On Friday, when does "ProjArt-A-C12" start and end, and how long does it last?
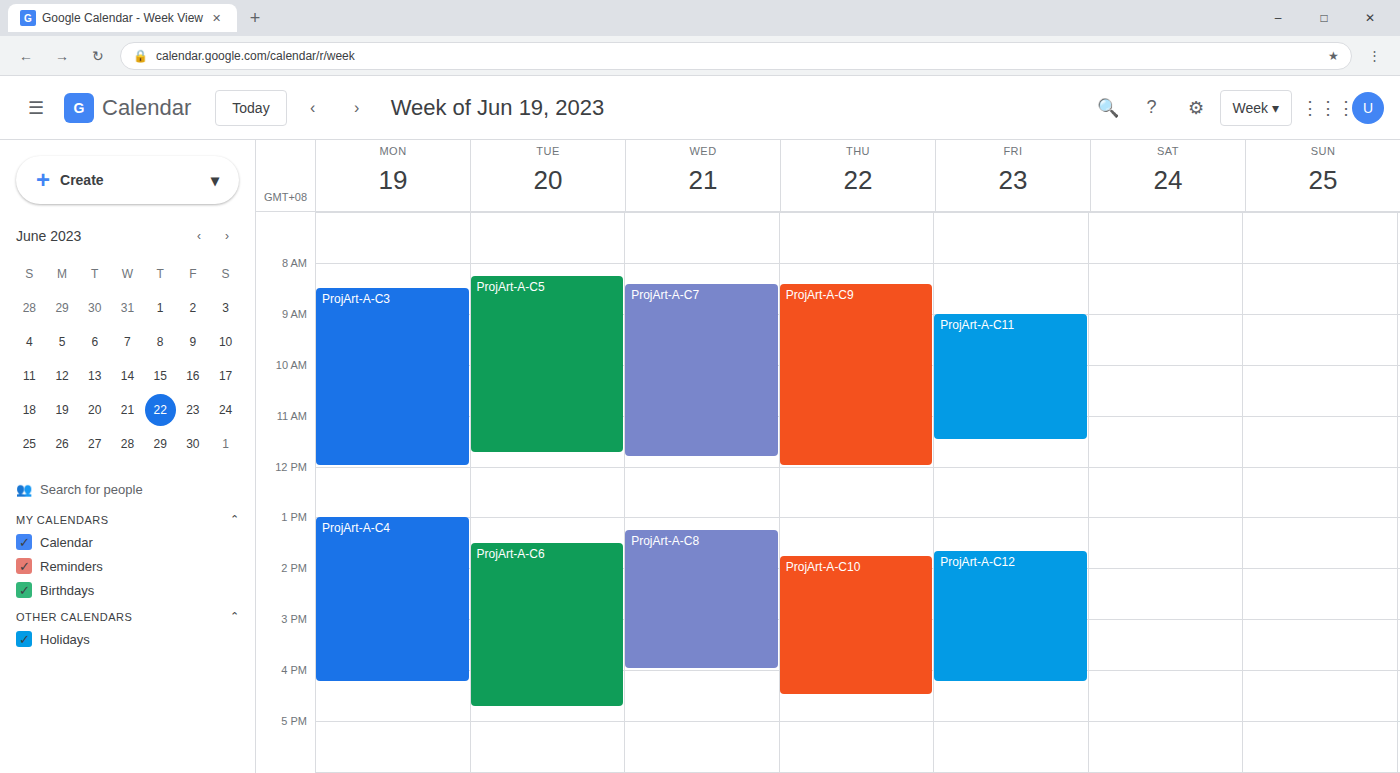
1:40 PM to 4:15 PM, 2 hours 35 minutes